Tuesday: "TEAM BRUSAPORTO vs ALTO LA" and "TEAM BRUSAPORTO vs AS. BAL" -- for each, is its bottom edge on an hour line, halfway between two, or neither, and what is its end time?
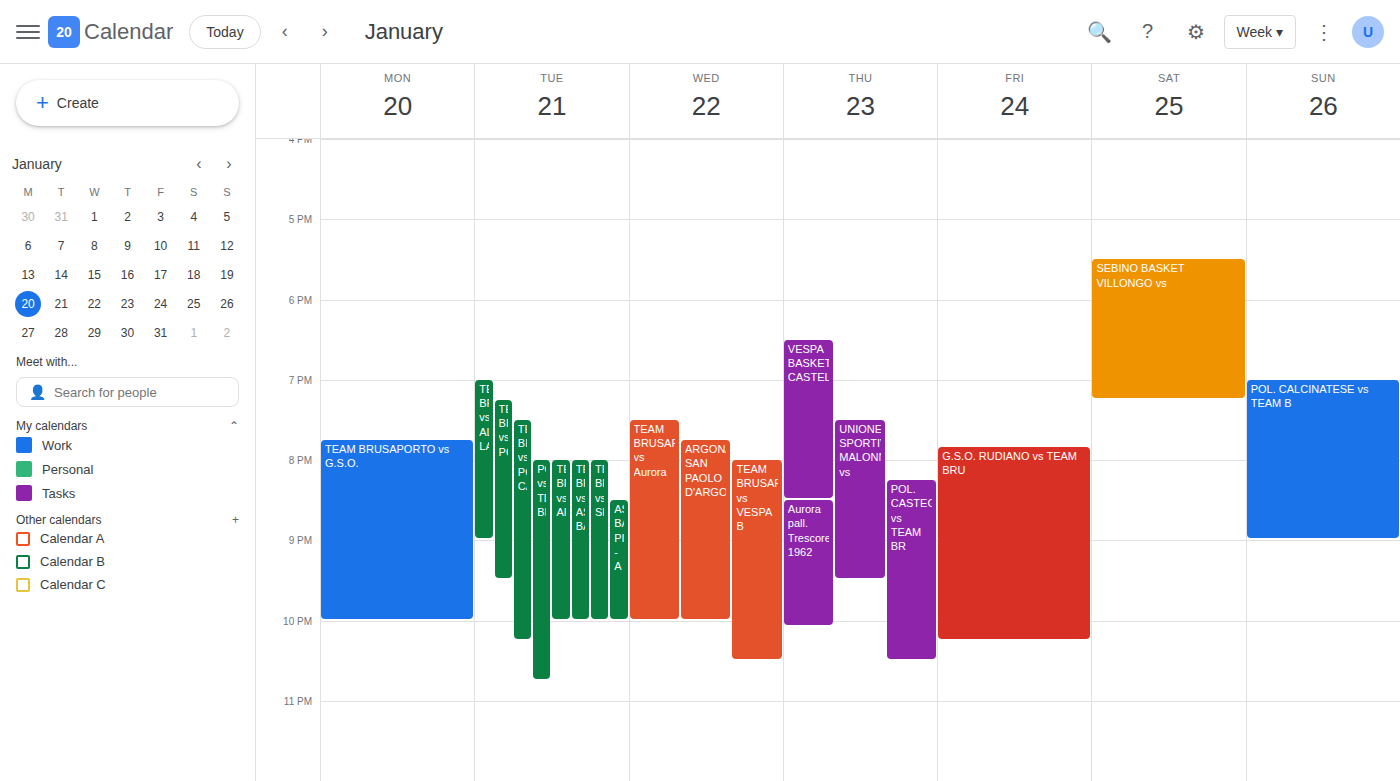
"TEAM BRUSAPORTO vs ALTO LA": 21:00, exactly on the 21:00 line. "TEAM BRUSAPORTO vs AS. BAL": 22:00, exactly on the 22:00 line.